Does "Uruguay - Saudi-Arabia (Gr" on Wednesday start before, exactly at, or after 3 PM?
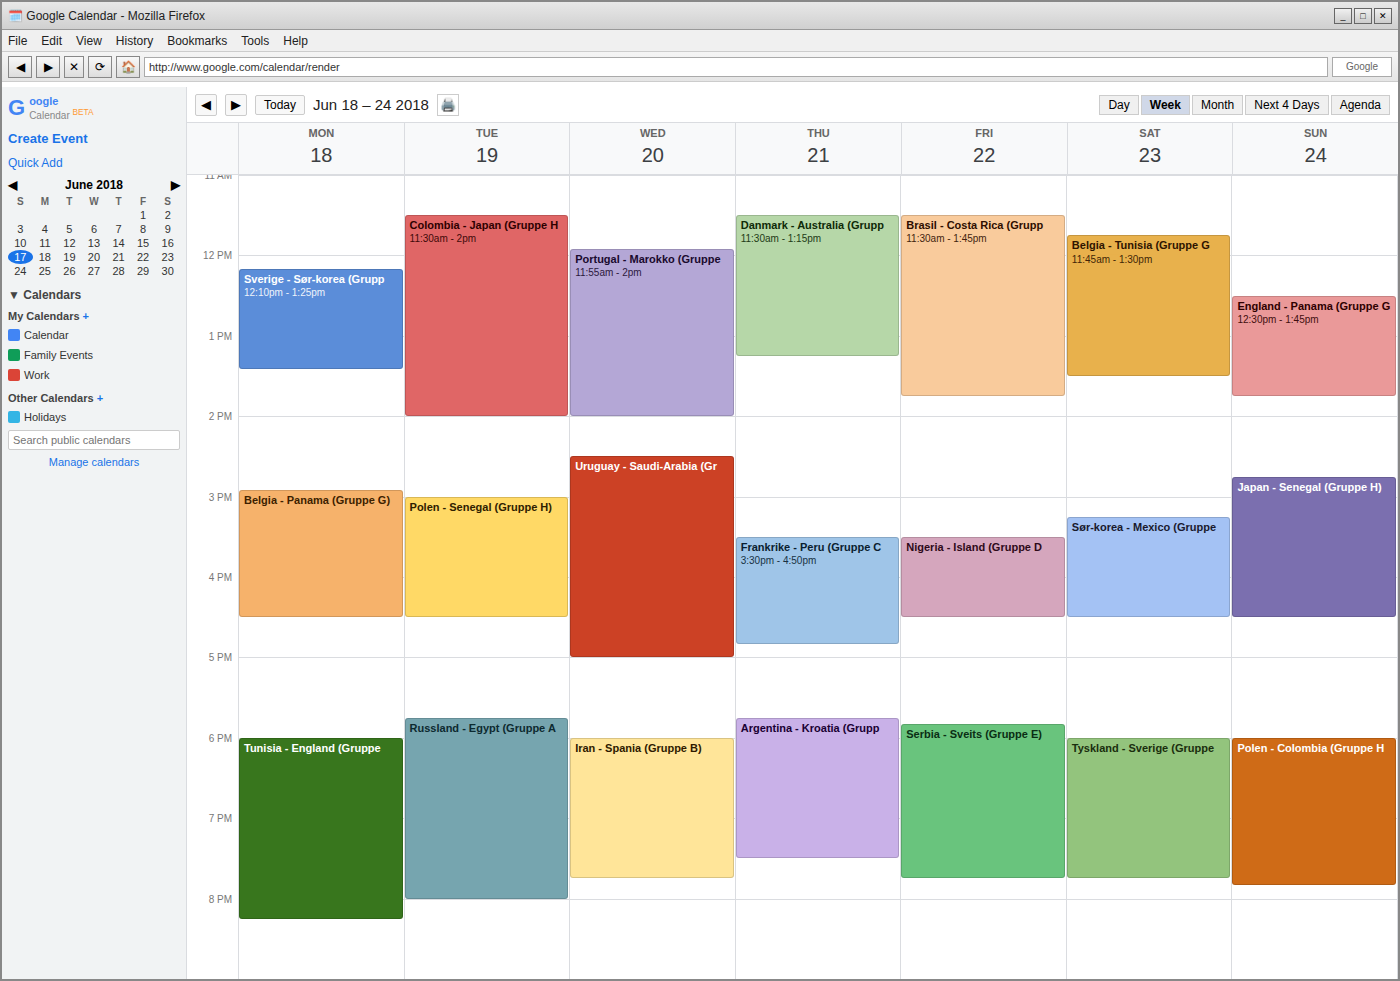
2:30 PM -- before 3 PM, 30 minutes above the 3 PM line.